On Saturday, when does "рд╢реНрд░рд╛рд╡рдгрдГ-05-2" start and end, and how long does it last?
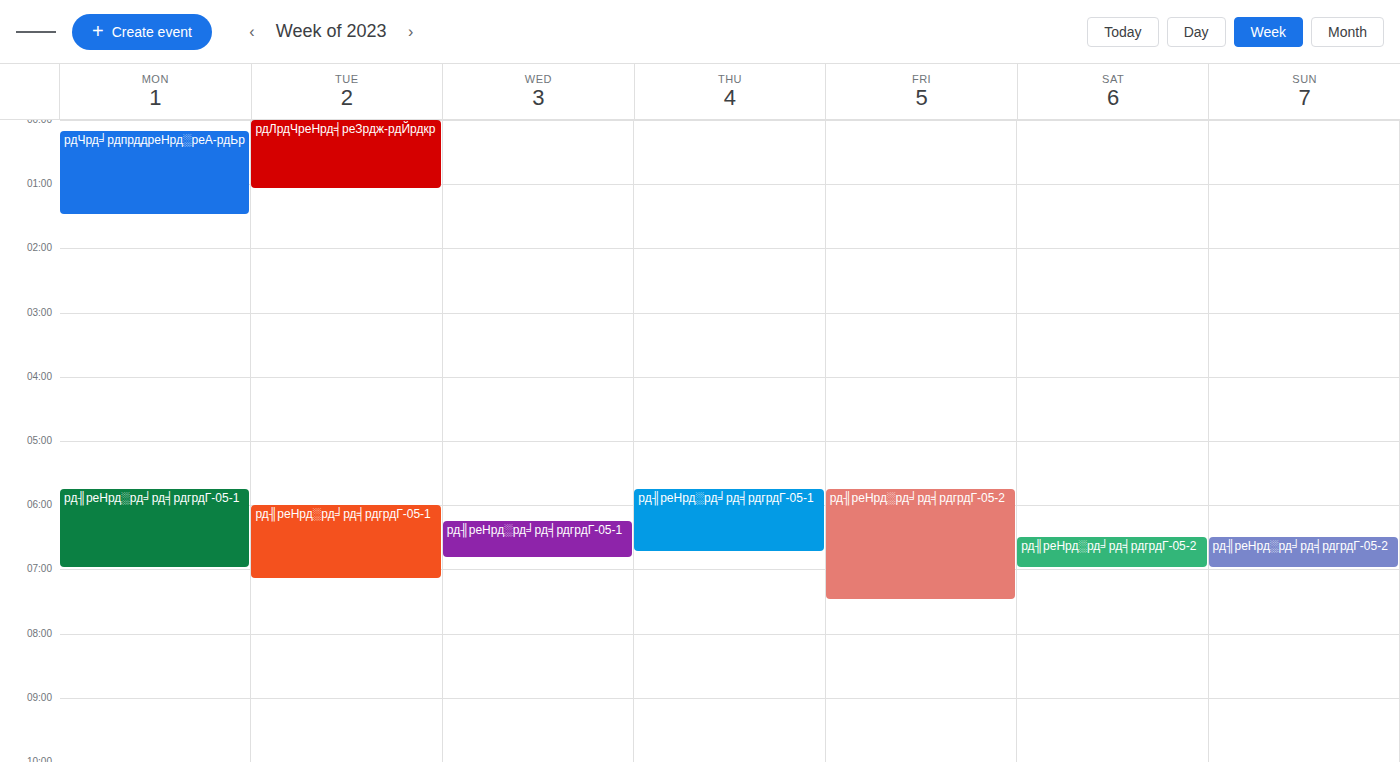
6:30 AM to 7:00 AM, 30 minutes